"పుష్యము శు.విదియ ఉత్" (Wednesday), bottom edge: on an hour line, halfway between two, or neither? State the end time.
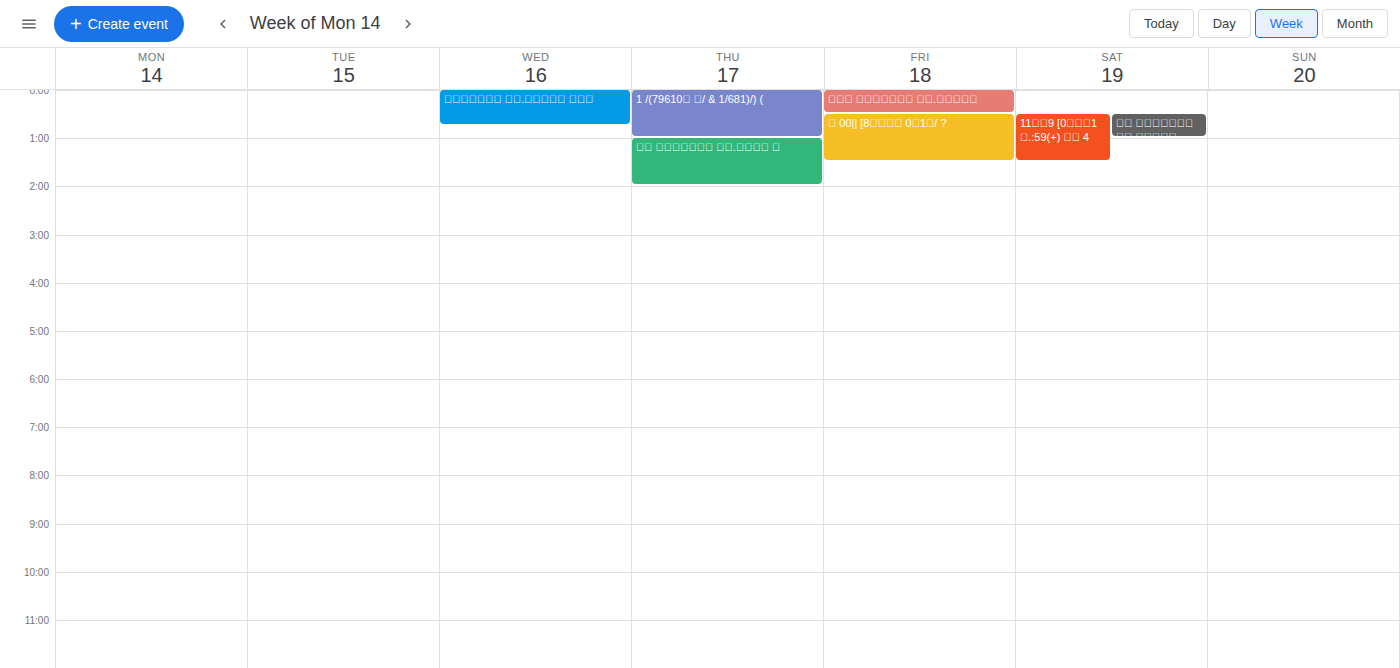
12:45 AM -- neither: three quarters of the way from the 12 AM line to the 1 AM line.